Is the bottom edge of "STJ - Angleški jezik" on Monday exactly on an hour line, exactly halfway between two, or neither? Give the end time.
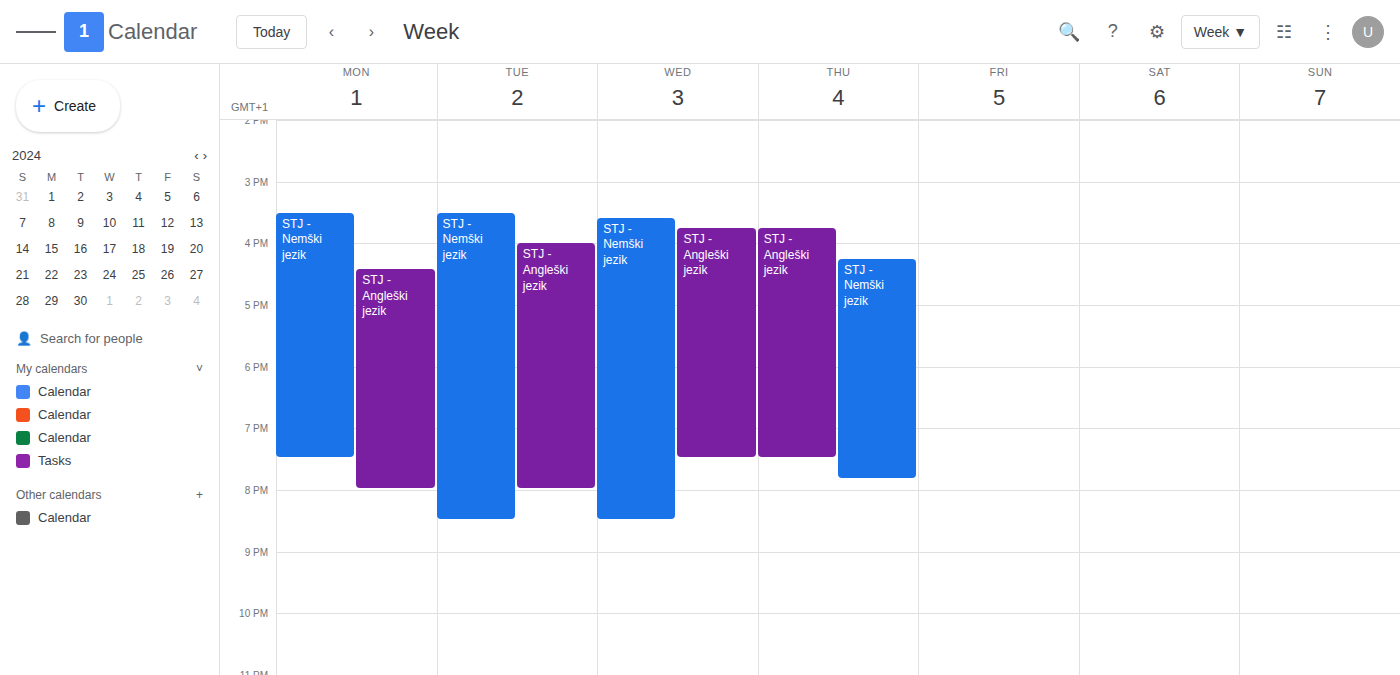
8:00 PM -- exactly on the 8 PM line.